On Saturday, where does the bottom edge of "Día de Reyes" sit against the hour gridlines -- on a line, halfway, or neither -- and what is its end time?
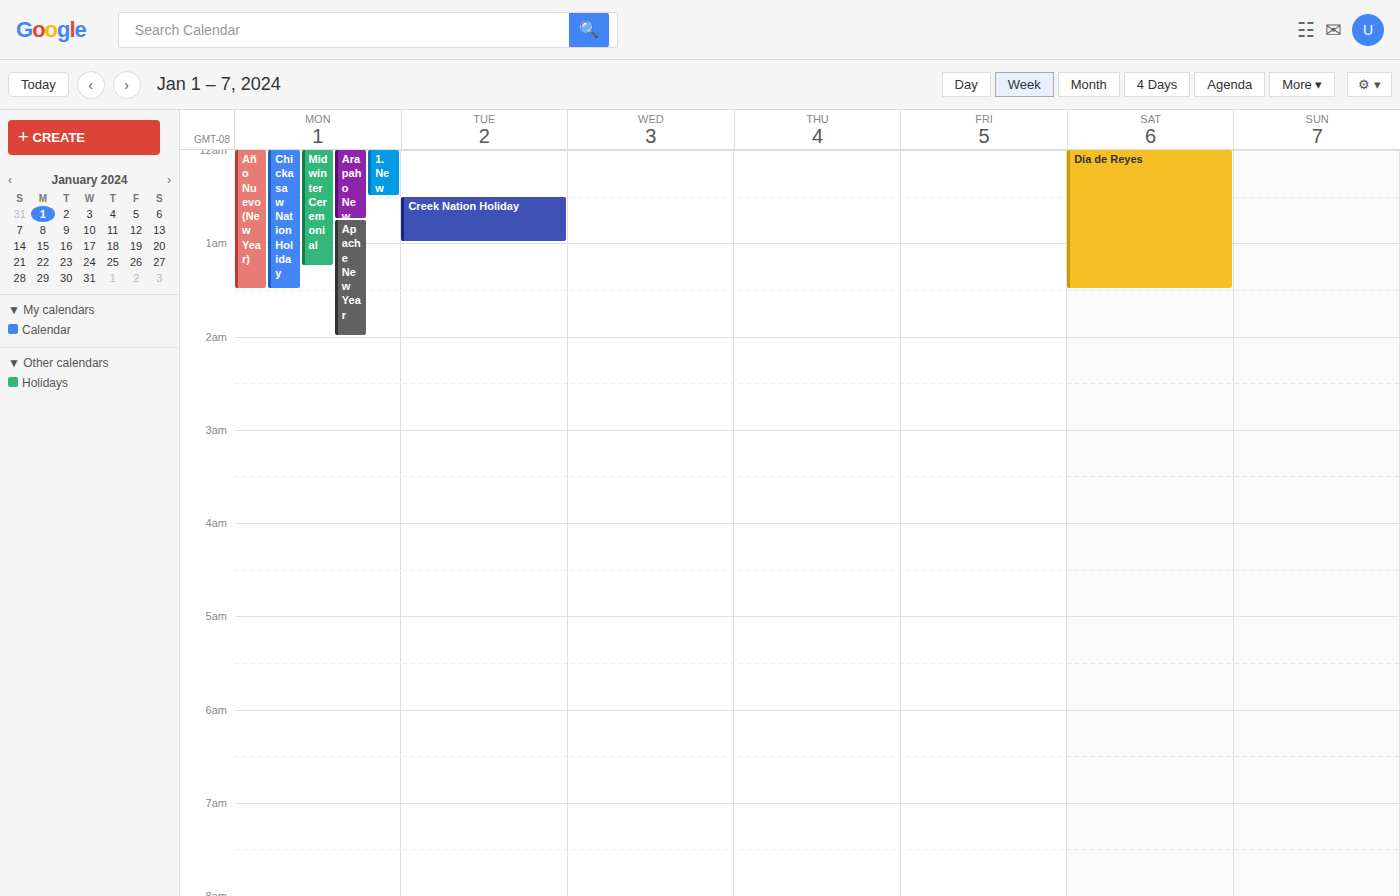
1:30 AM -- halfway between the 1 AM and 2 AM lines.